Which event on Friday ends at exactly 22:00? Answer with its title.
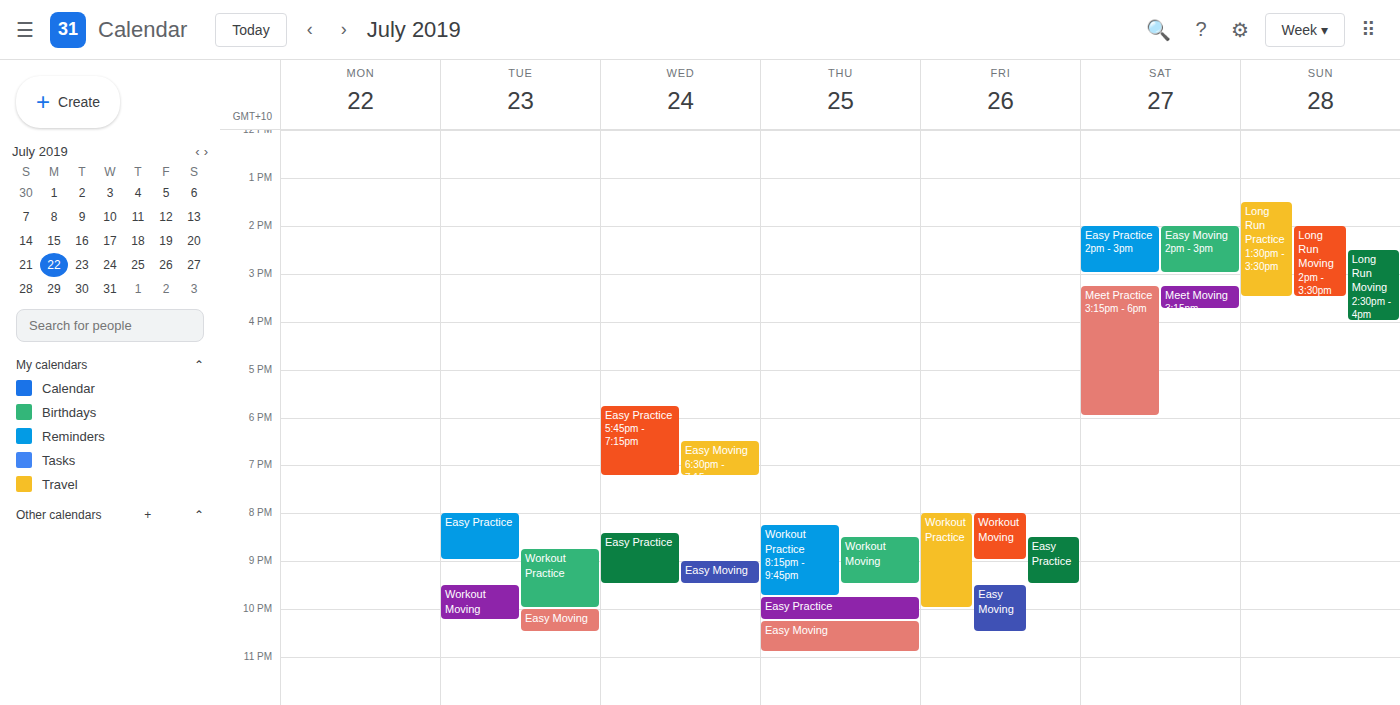
"Workout Practice"